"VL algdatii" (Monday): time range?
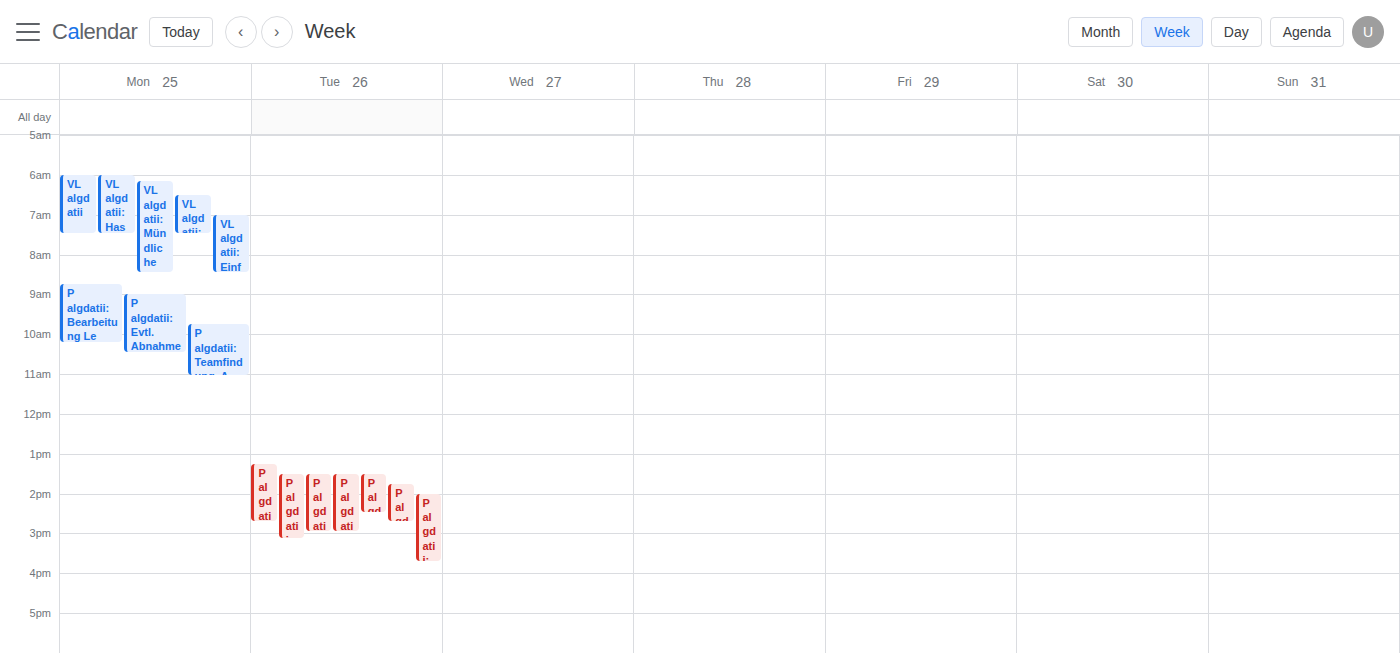
6:00 AM to 7:30 AM